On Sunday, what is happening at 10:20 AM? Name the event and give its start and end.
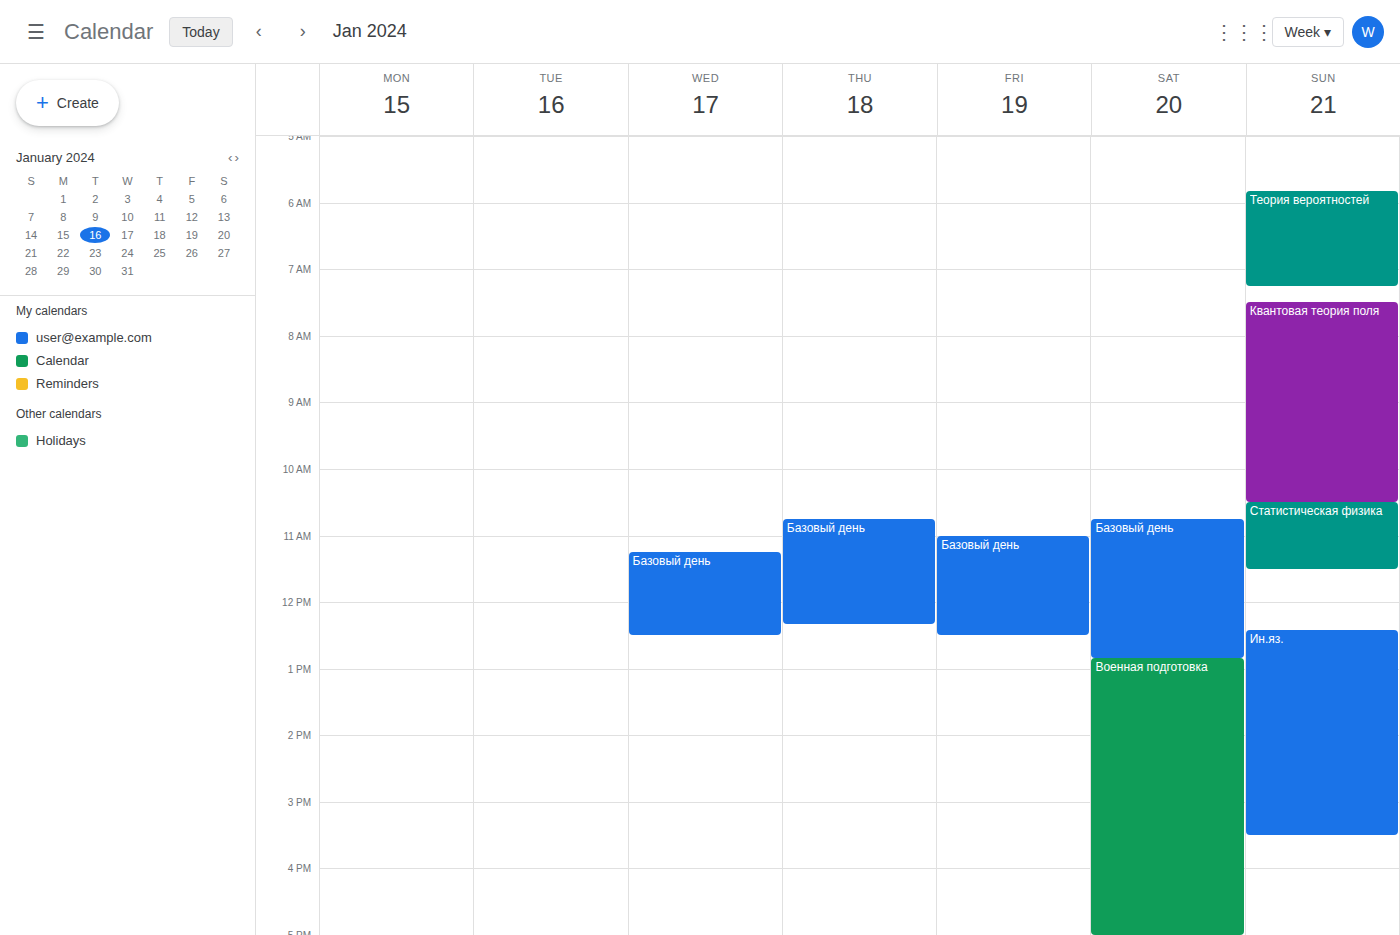
"Квантовая теория поля", 7:30 AM to 10:30 AM